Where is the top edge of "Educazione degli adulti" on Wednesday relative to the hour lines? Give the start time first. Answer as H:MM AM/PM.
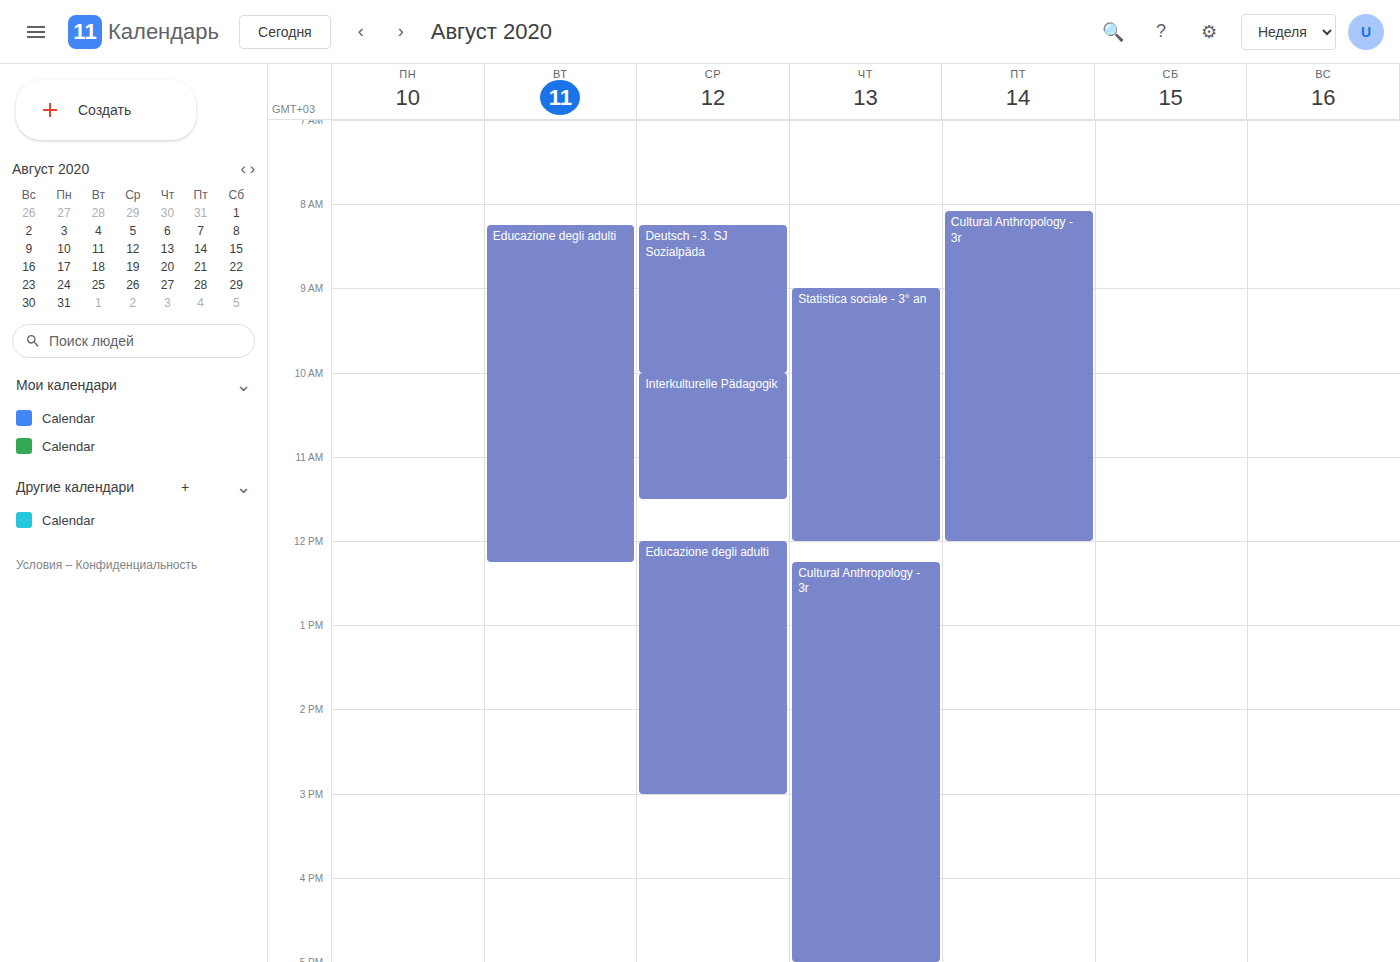
12:00 PM -- exactly on the 12 PM line.